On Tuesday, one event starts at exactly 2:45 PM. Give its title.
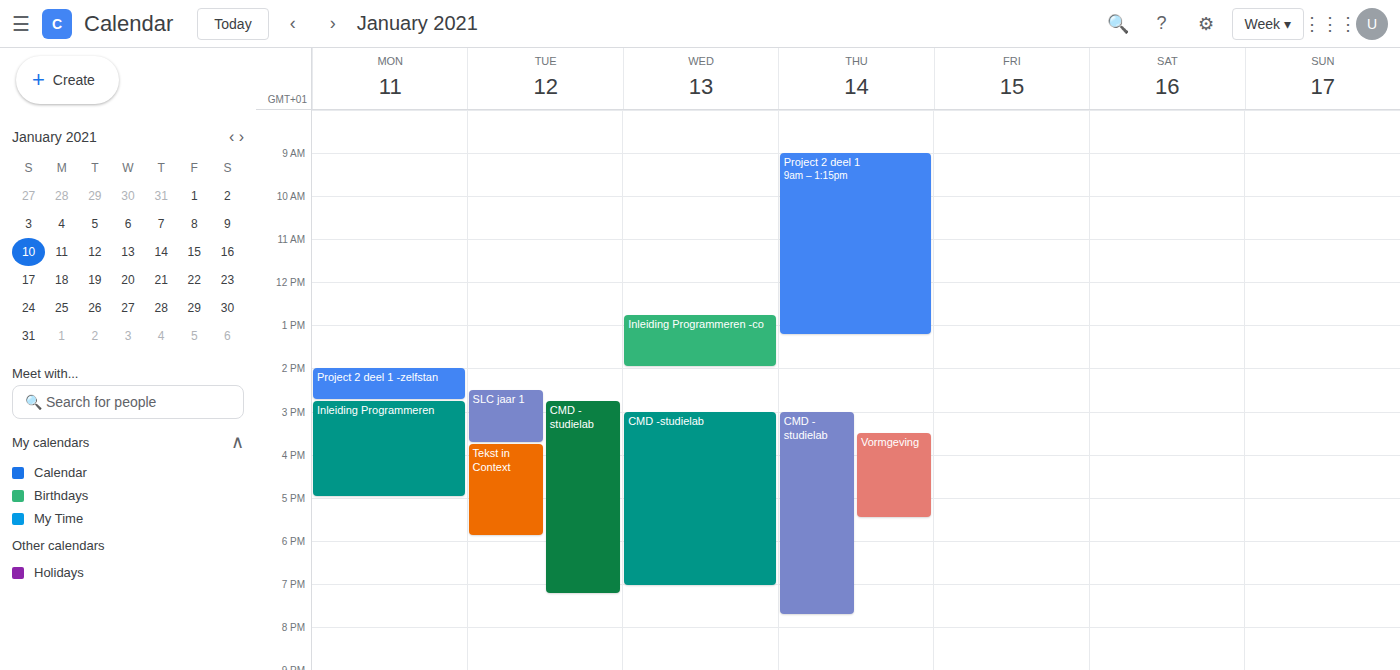
"CMD -studielab"